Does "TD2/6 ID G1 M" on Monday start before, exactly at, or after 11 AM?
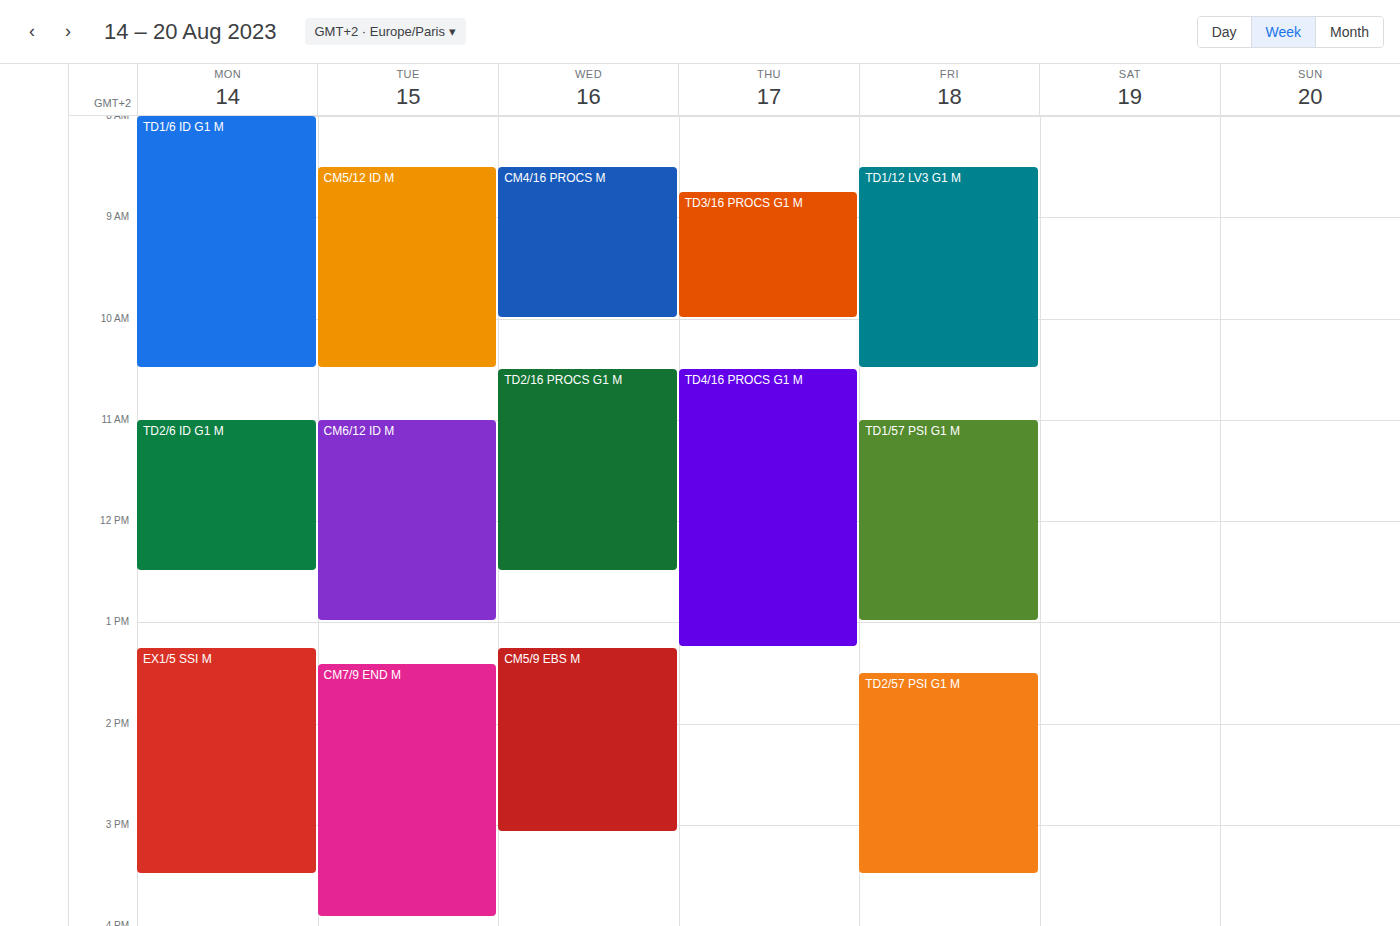
11:00 AM -- exactly at 11 AM, on the 11 AM line.